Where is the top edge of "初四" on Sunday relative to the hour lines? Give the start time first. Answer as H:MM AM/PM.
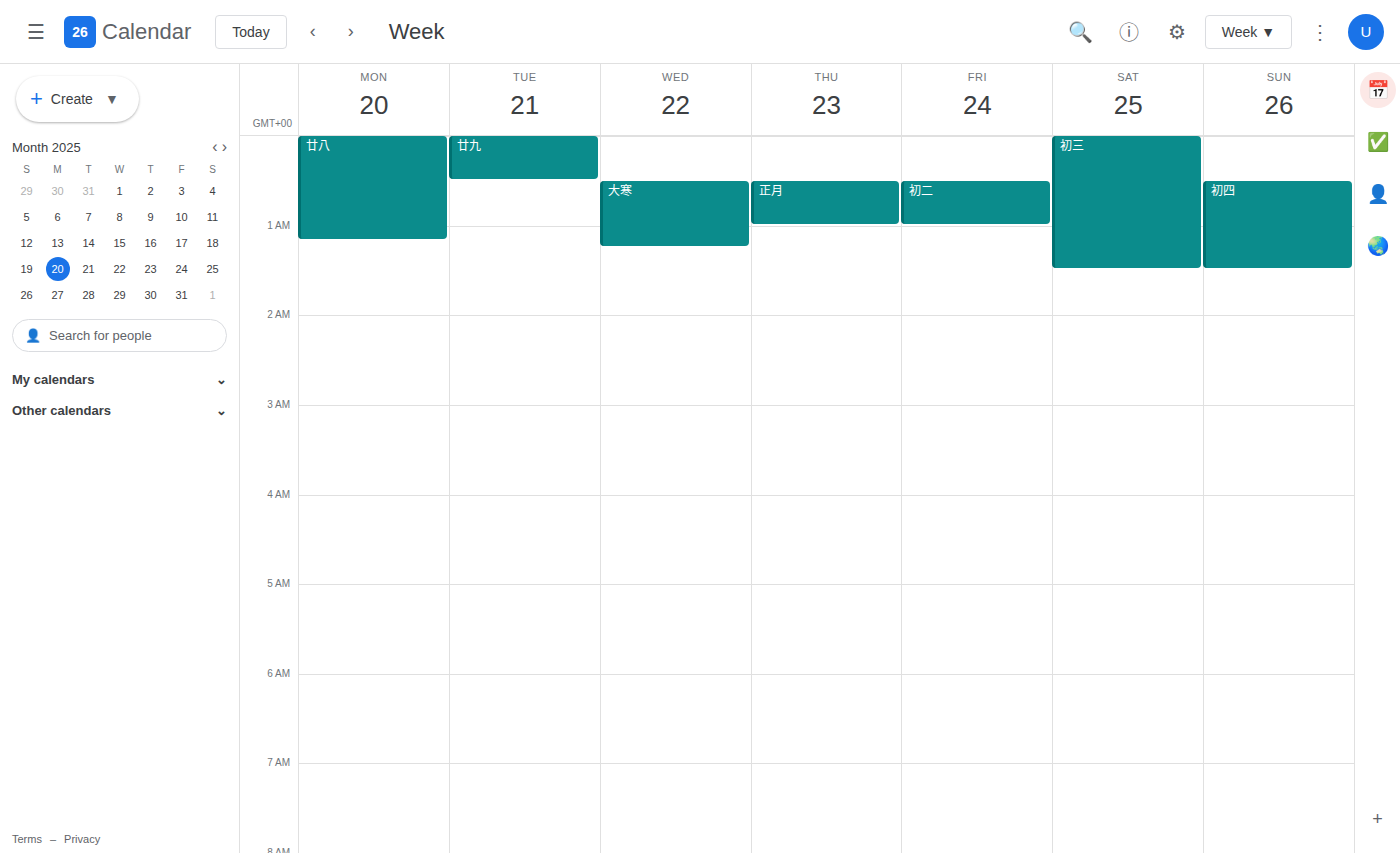
12:30 AM -- halfway between the 12 AM and 1 AM lines.